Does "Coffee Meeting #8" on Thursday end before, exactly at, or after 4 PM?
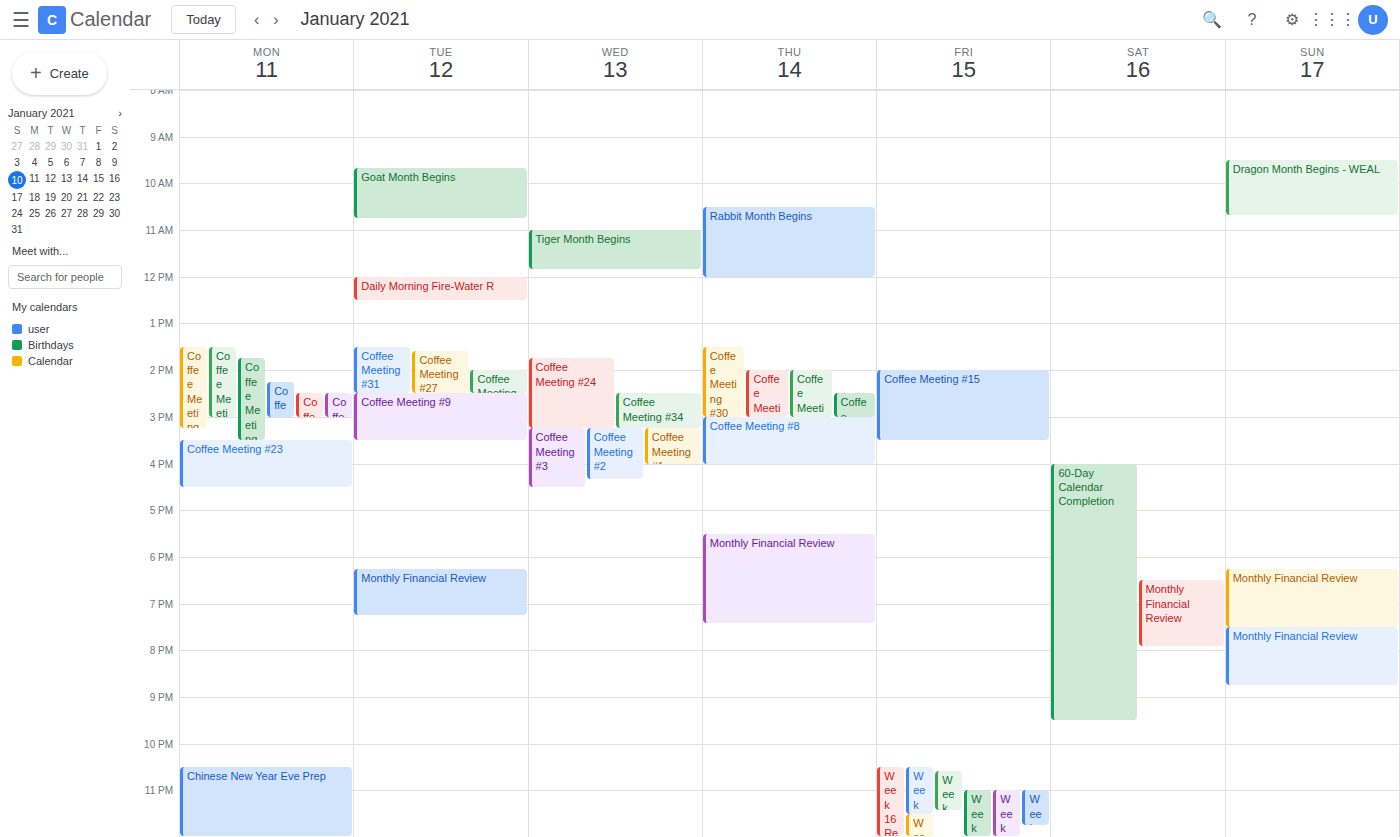
4:00 PM -- exactly at 4 PM, on the 4 PM line.